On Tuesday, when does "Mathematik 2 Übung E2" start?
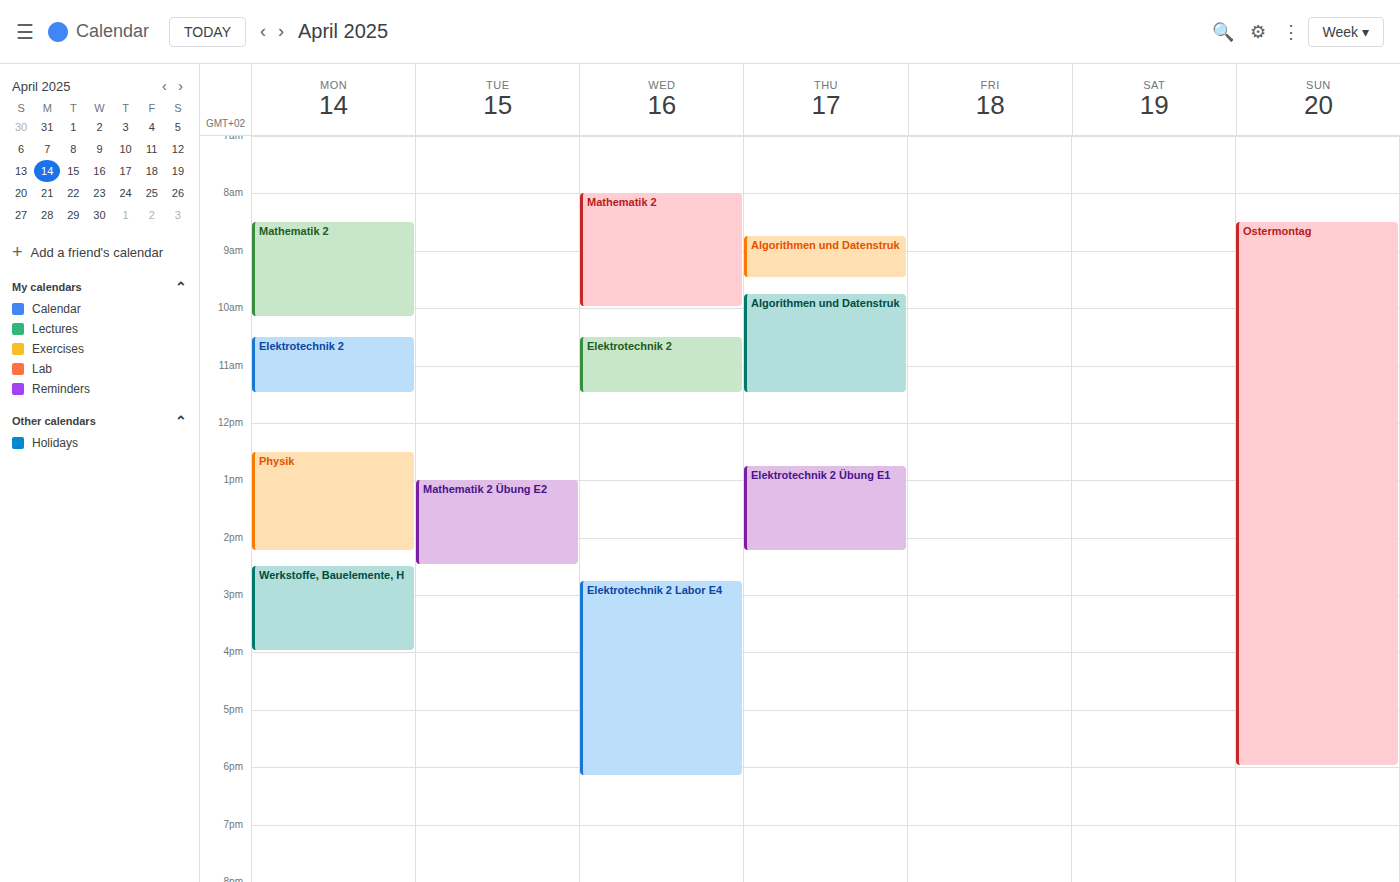
13:00